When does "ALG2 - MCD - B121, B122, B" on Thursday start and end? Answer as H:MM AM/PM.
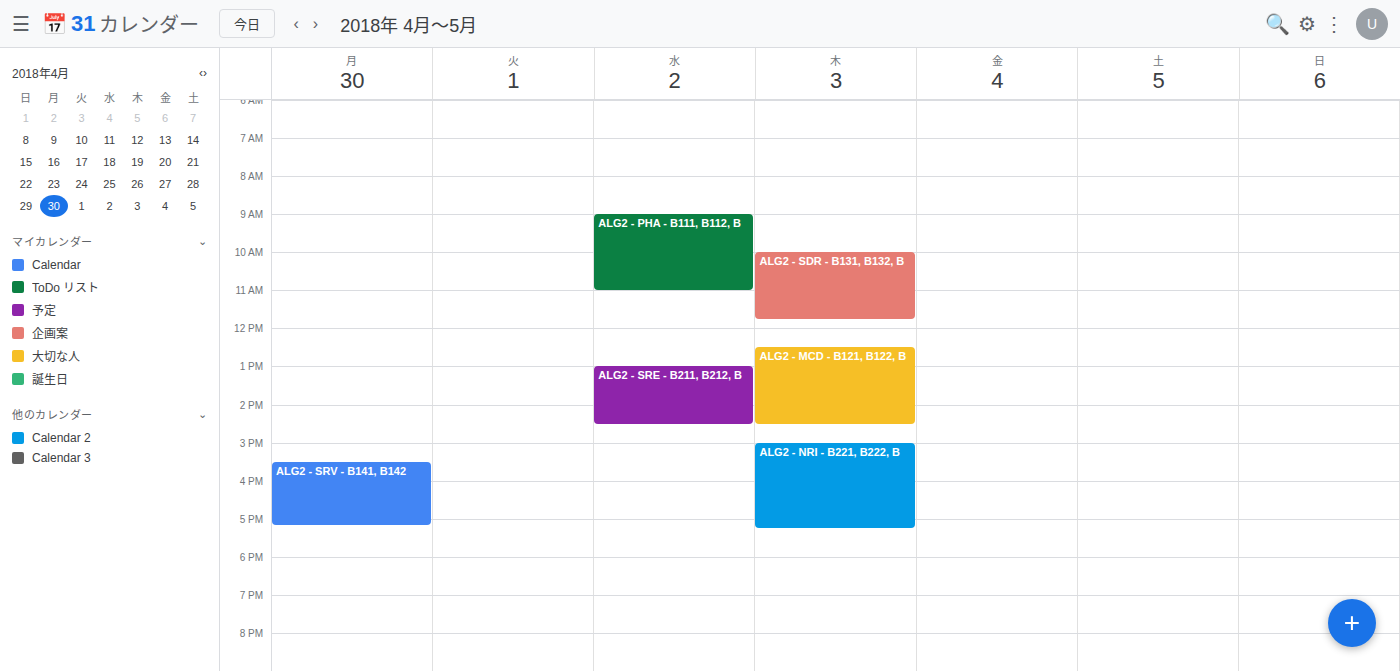
12:30 PM to 2:30 PM